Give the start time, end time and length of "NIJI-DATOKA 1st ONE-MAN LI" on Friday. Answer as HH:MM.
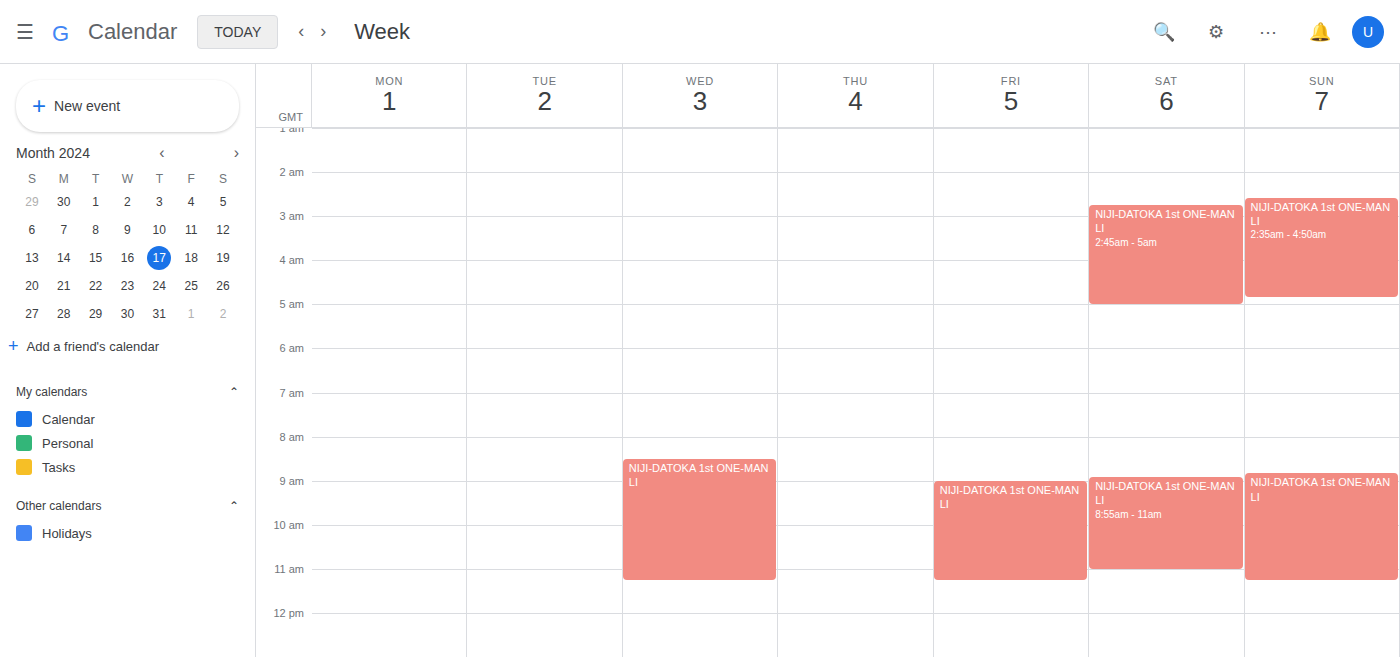
09:00 to 11:15, 2 hours 15 minutes